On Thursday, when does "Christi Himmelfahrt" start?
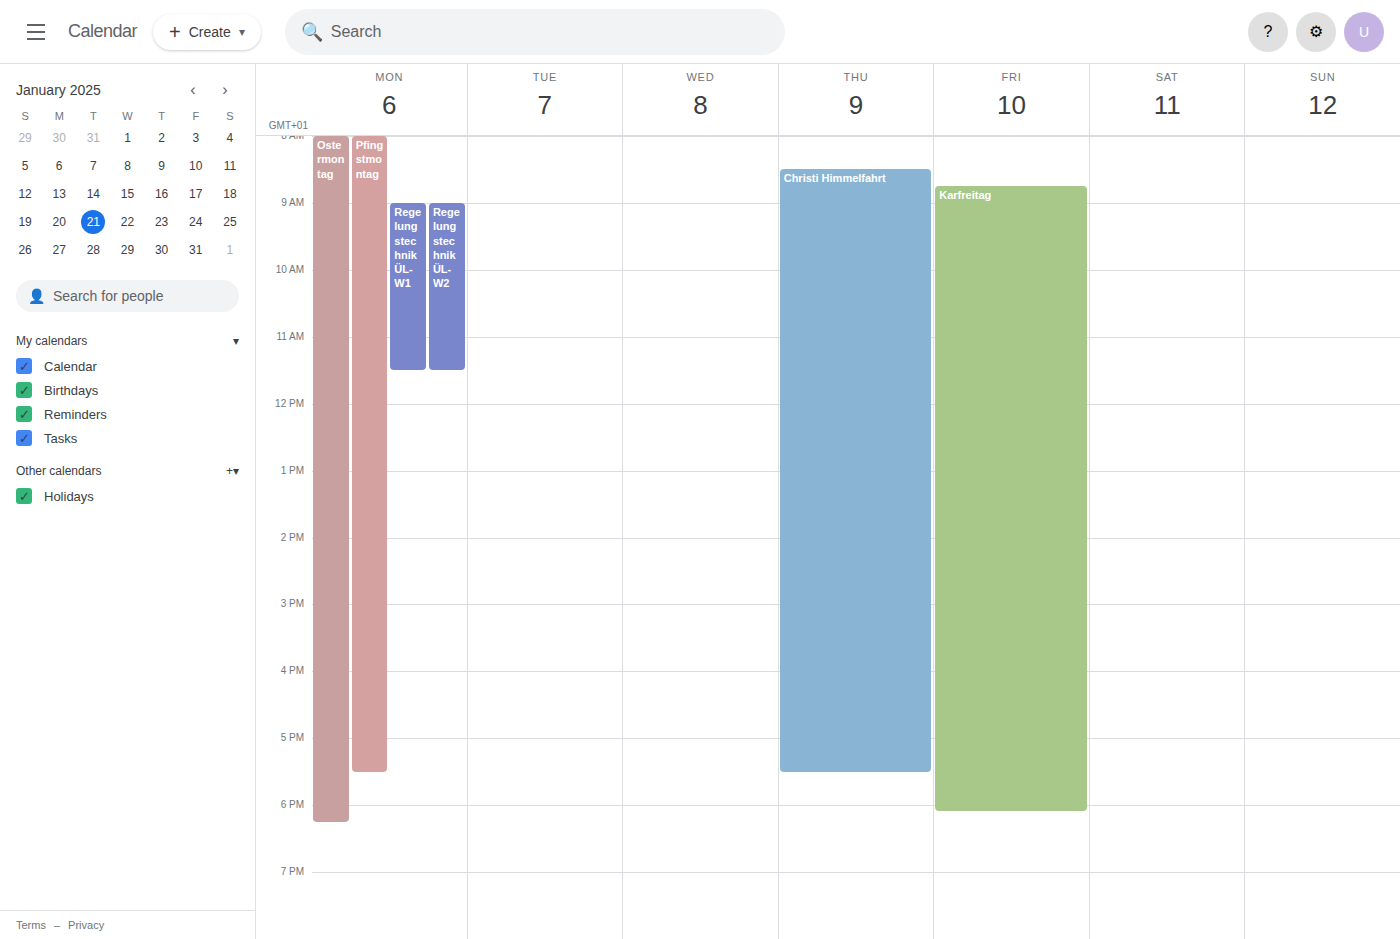
8:30 AM